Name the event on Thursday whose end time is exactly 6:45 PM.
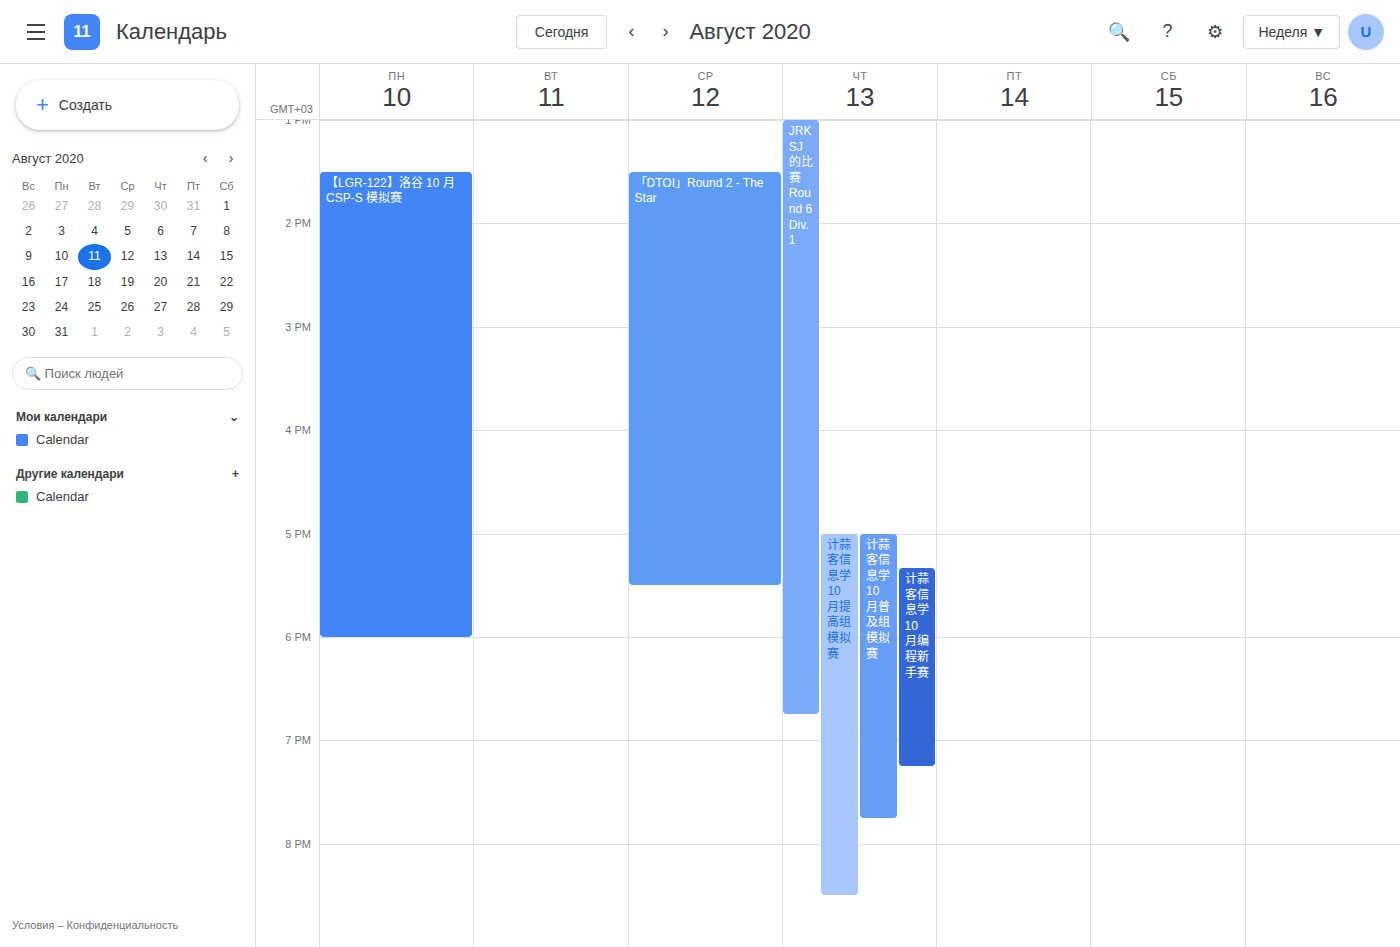
"JRKSJ 的比赛 Round 6 Div.1"